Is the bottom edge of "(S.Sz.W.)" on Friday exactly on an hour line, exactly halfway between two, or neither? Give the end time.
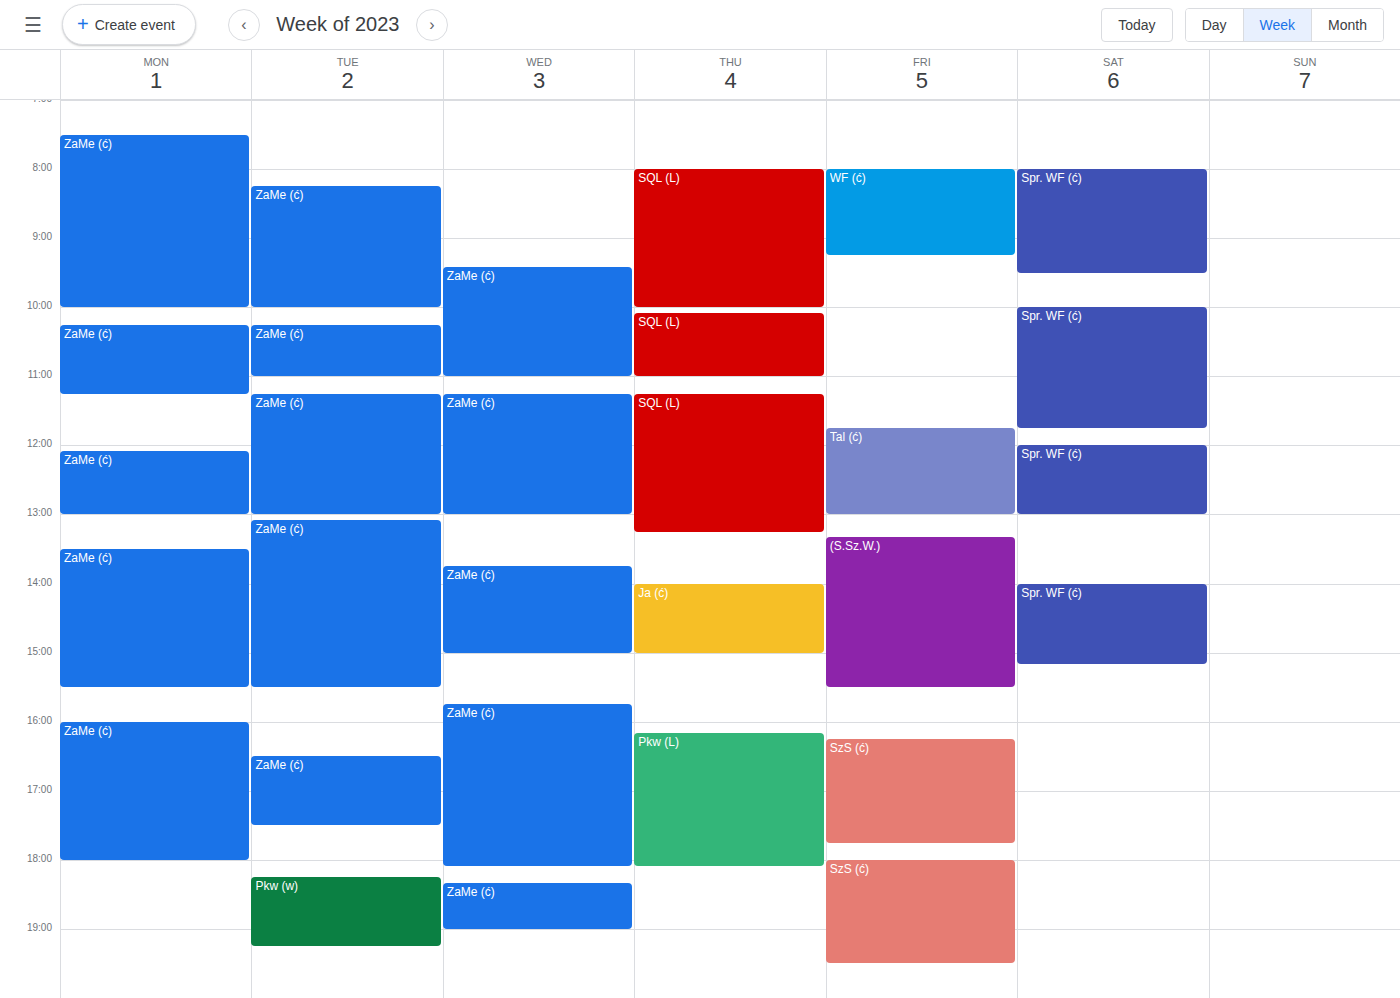
3:30 PM -- halfway between the 3 PM and 4 PM lines.